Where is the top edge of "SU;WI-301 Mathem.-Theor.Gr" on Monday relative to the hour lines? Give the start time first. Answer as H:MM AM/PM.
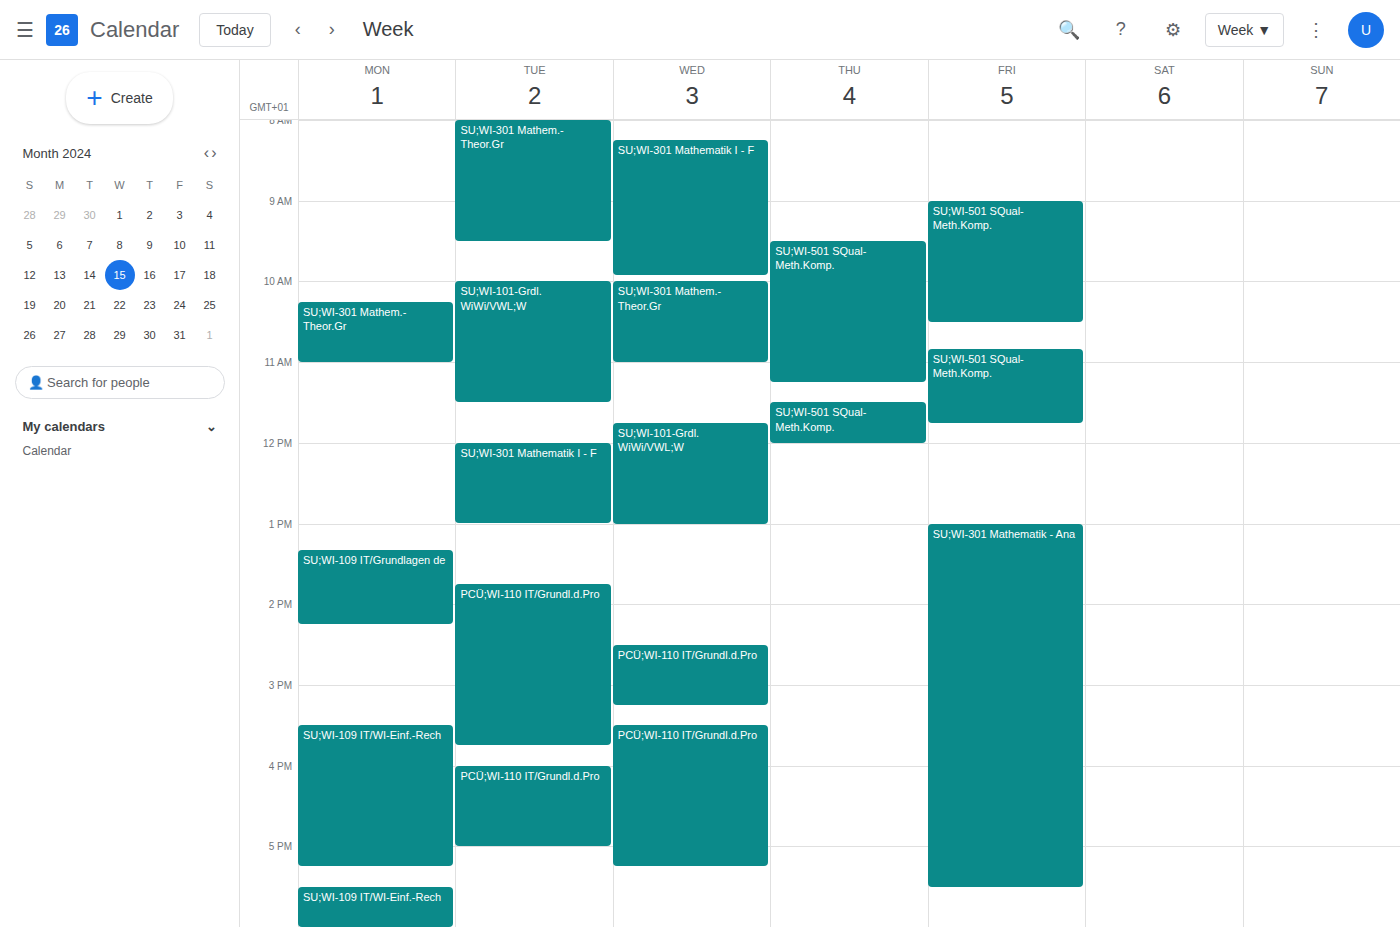
10:15 AM -- neither: a quarter of the way from the 10 AM line to the 11 AM line.